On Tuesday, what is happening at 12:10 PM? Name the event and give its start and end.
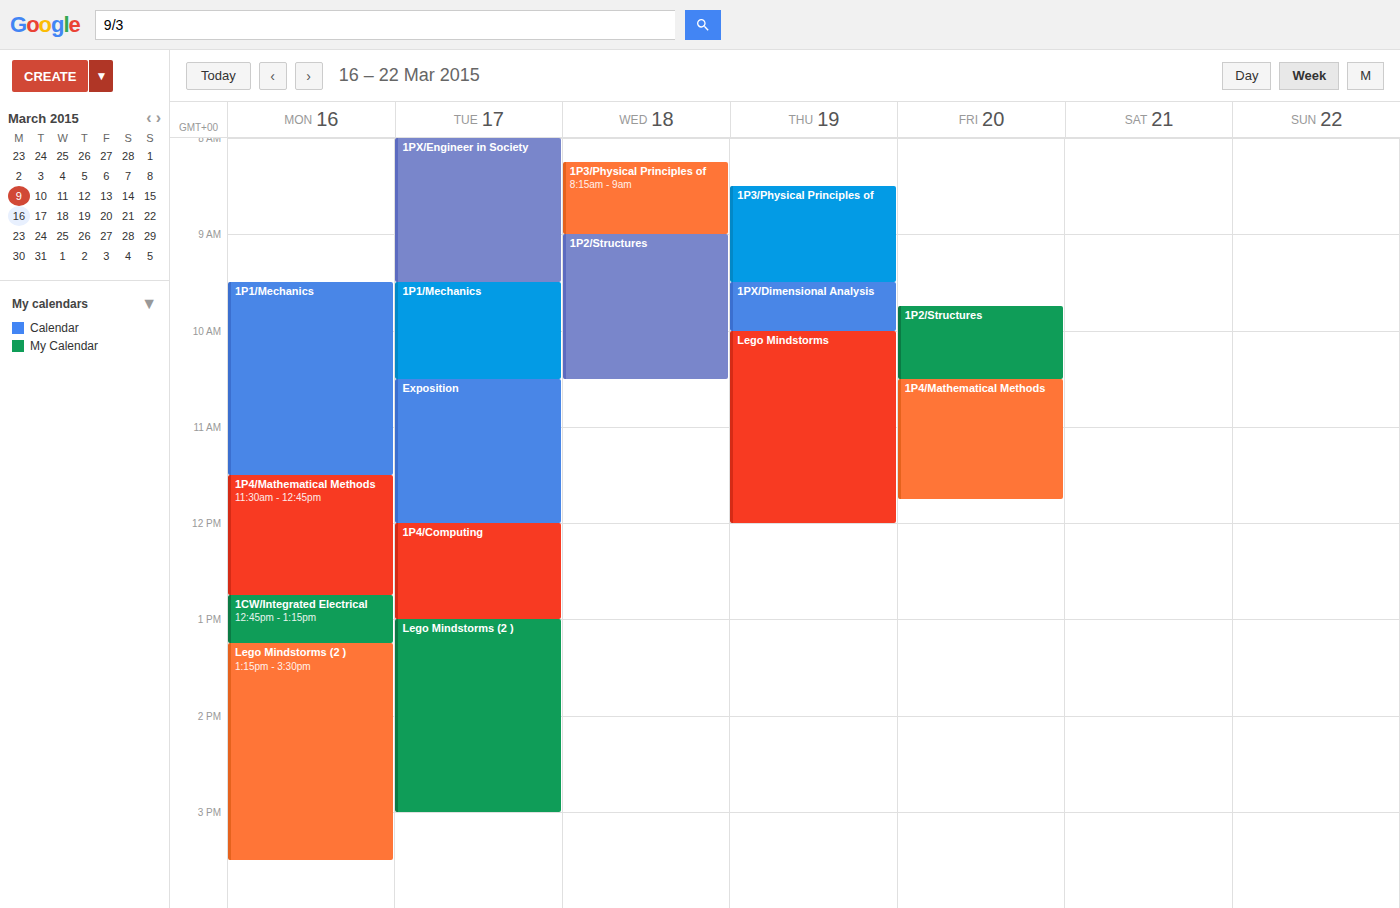
"1P4/Computing", 12:00 PM to 1:00 PM